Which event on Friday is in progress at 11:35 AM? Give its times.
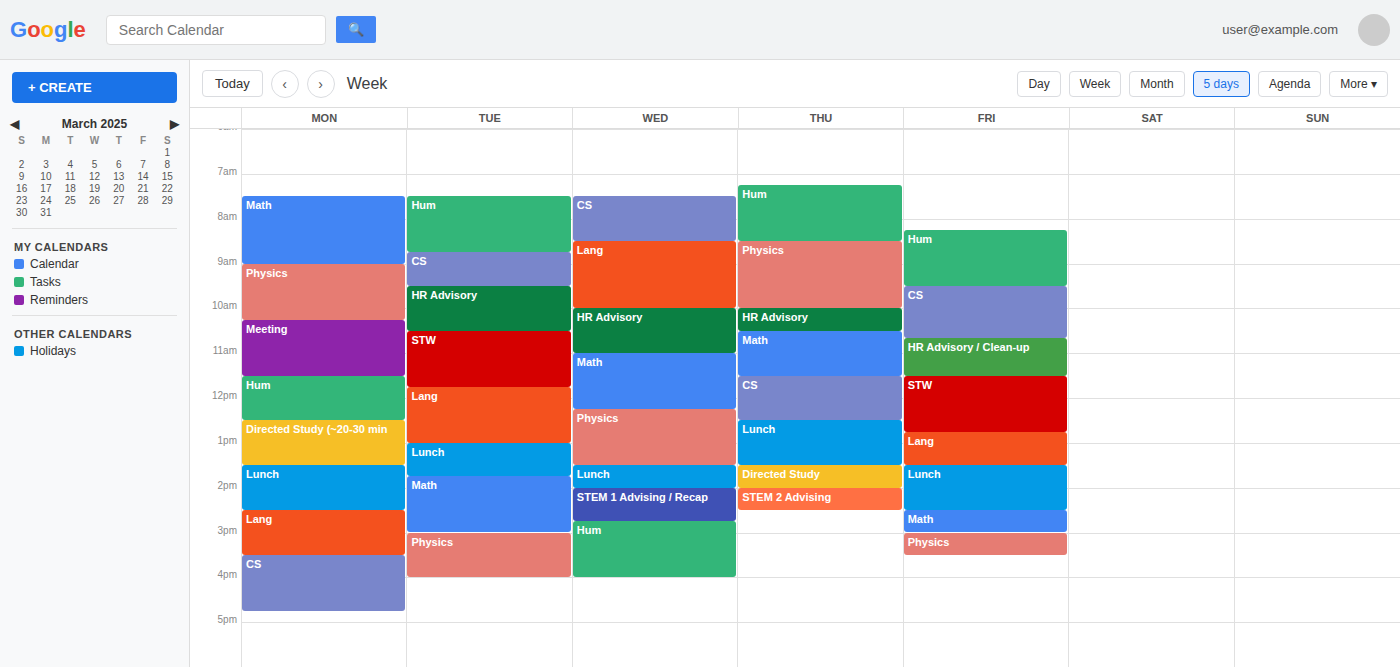
"STW", 11:30 AM to 12:45 PM